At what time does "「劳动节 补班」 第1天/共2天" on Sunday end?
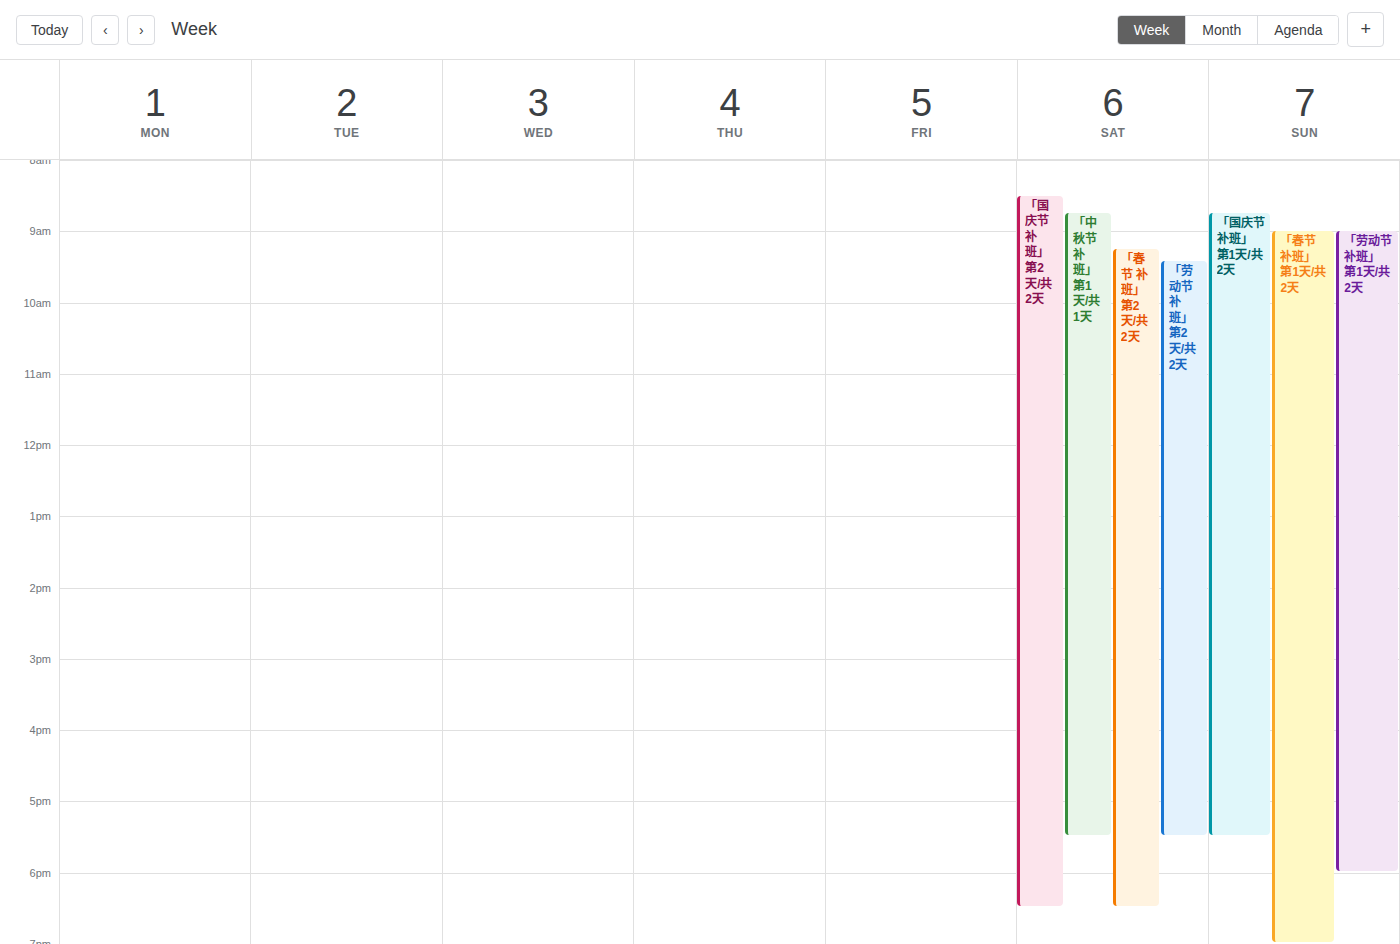
6:00 PM